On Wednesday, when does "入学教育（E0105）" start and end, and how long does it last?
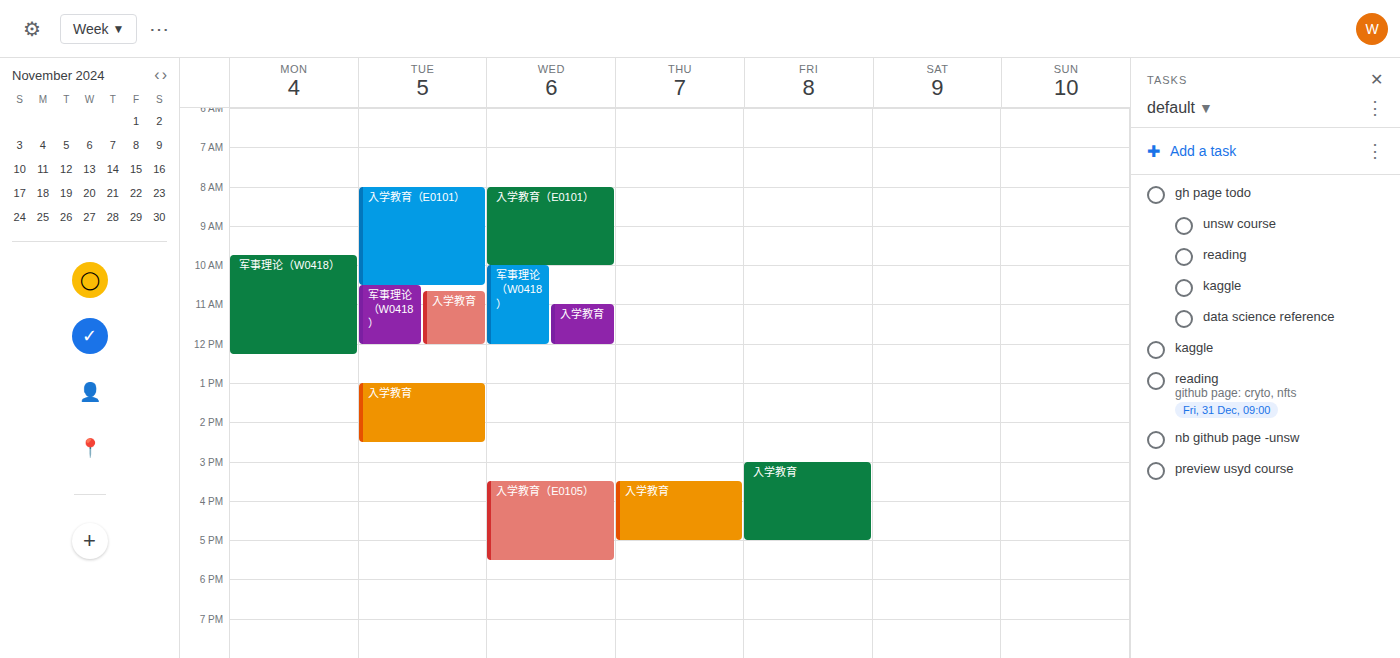
3:30 PM to 5:30 PM, 2 hours